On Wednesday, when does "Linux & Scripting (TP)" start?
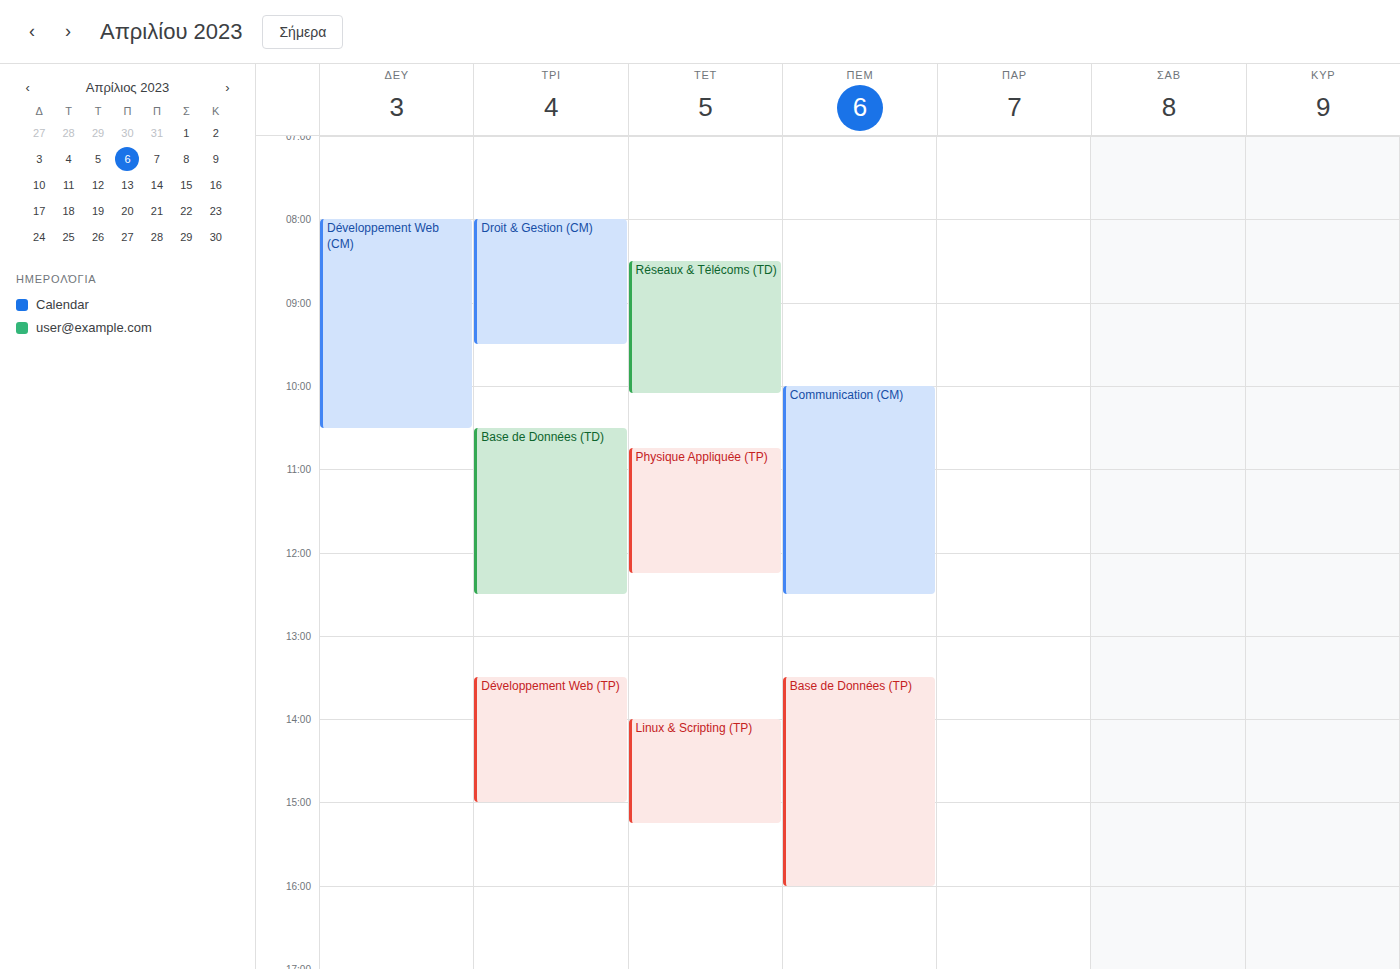
2:00 PM